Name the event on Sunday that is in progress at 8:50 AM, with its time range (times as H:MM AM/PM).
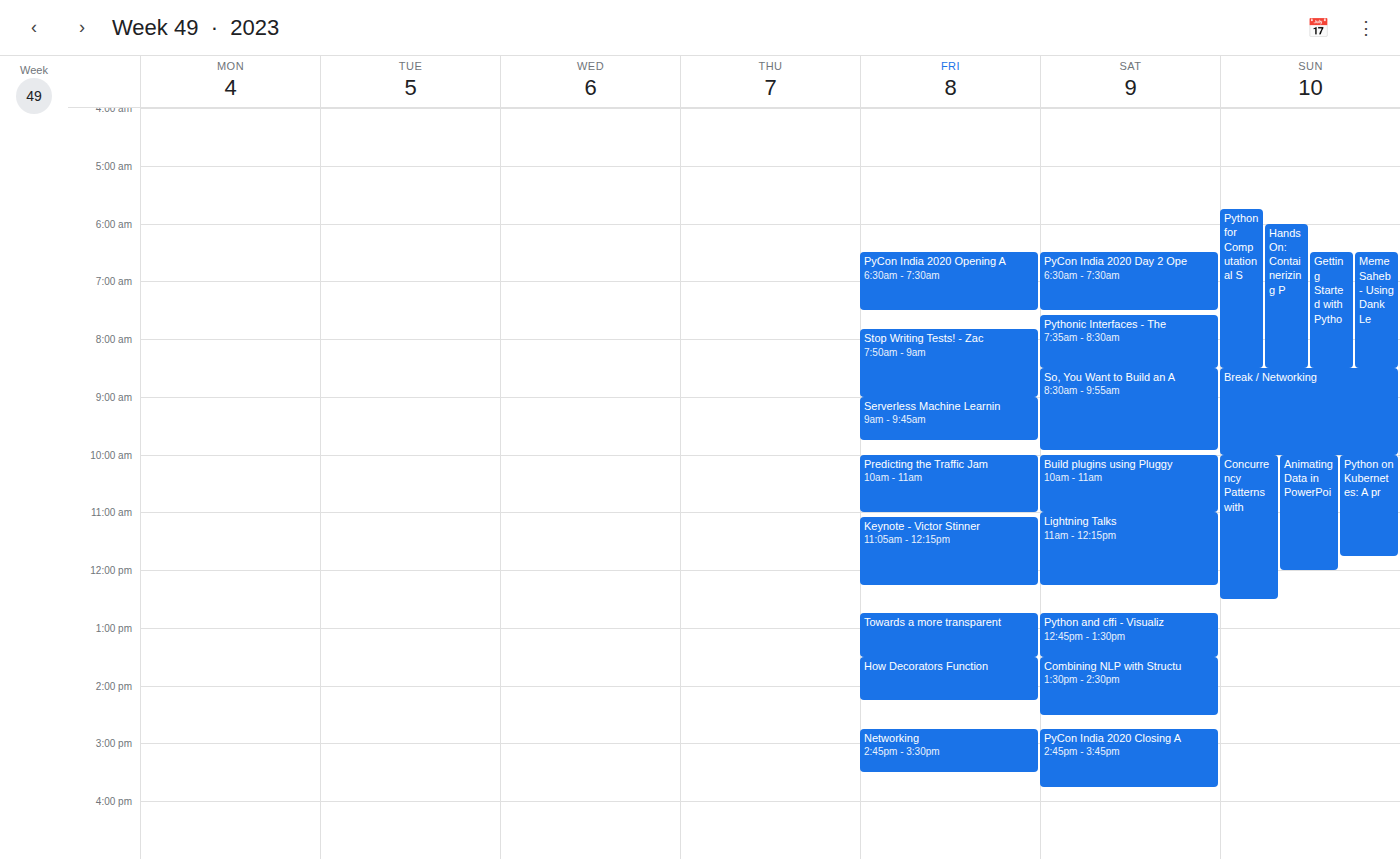
"Break / Networking", 8:30 AM to 10:00 AM